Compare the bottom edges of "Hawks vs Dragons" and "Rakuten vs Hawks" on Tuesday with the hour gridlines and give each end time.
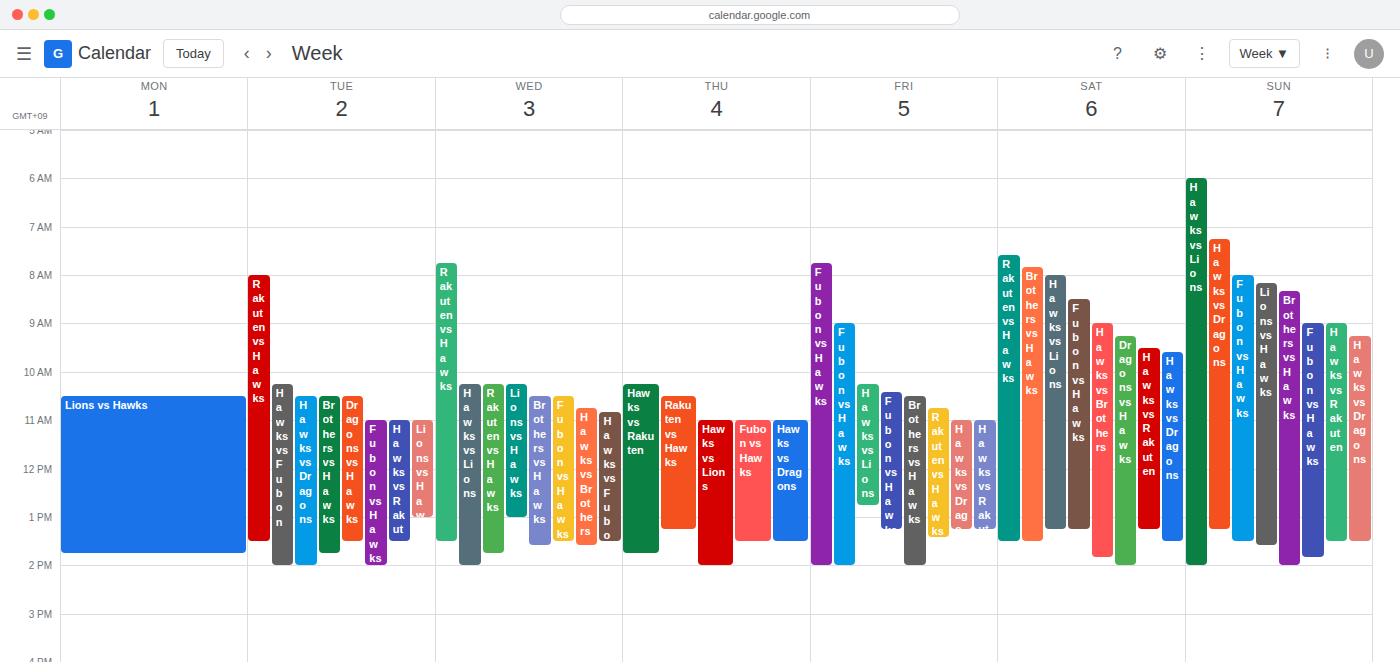
"Hawks vs Dragons": 2:00 PM, exactly on the 2 PM line. "Rakuten vs Hawks": 1:30 PM, halfway between the 1 PM and 2 PM lines.